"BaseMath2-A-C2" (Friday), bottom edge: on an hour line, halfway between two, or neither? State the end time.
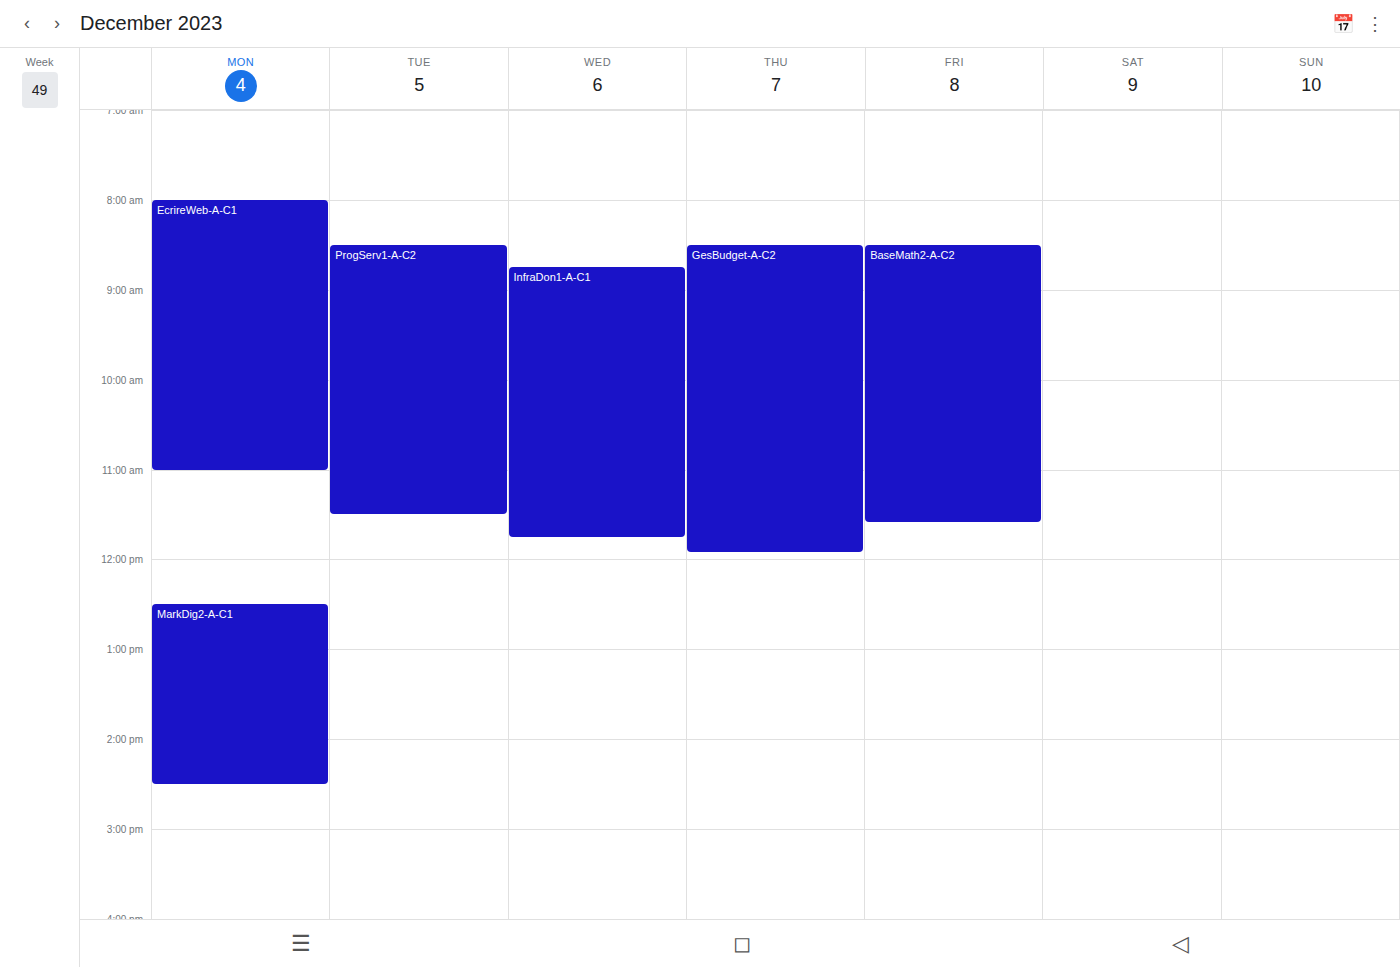
11:35 AM -- neither: 35 minutes below the 11 AM line and 25 minutes above the 12 PM line.